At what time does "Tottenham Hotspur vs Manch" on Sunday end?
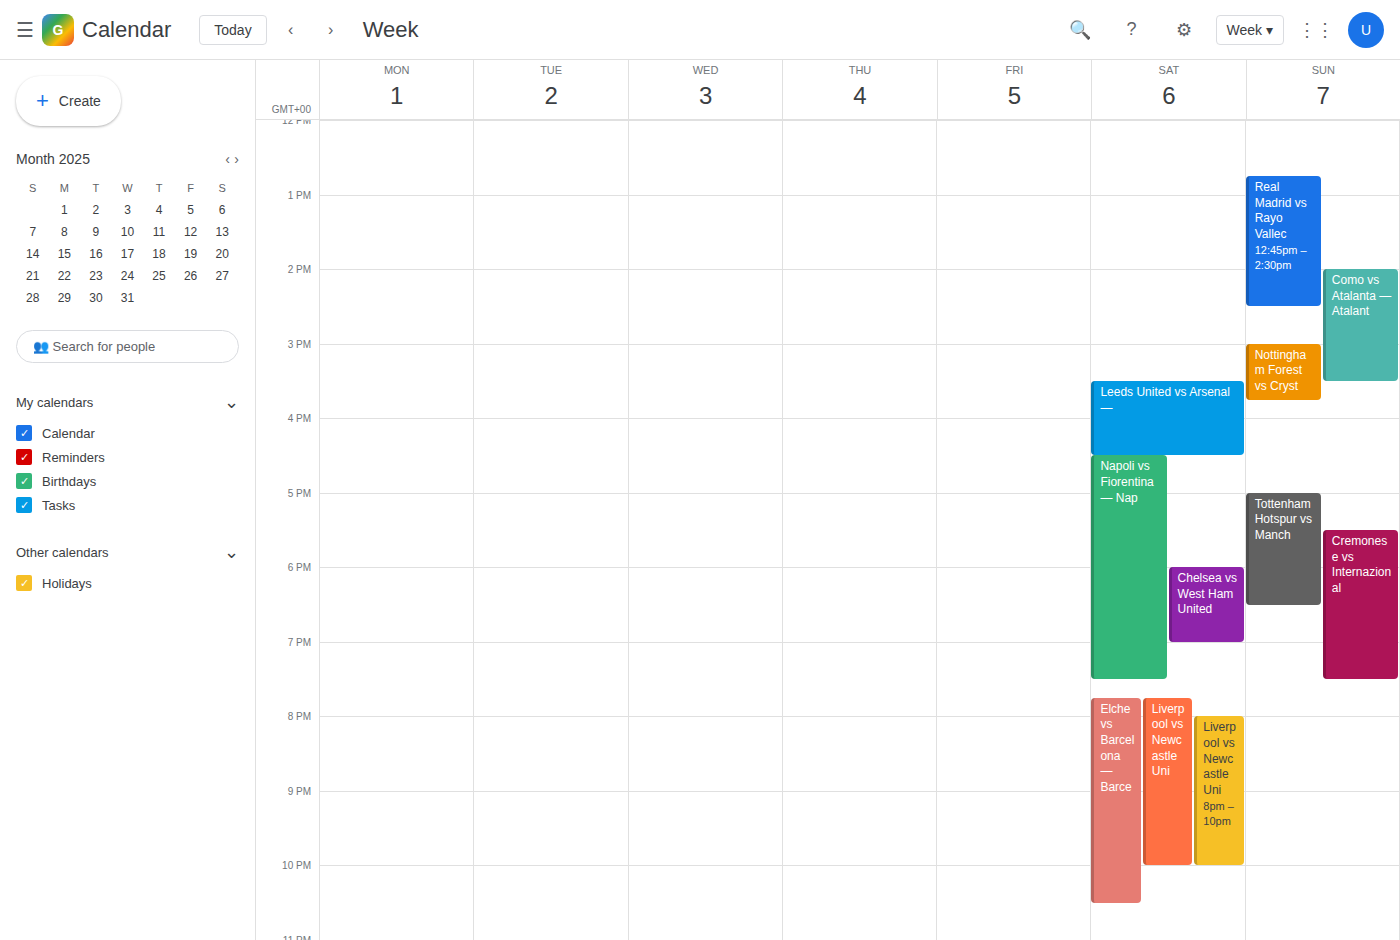
6:30 PM